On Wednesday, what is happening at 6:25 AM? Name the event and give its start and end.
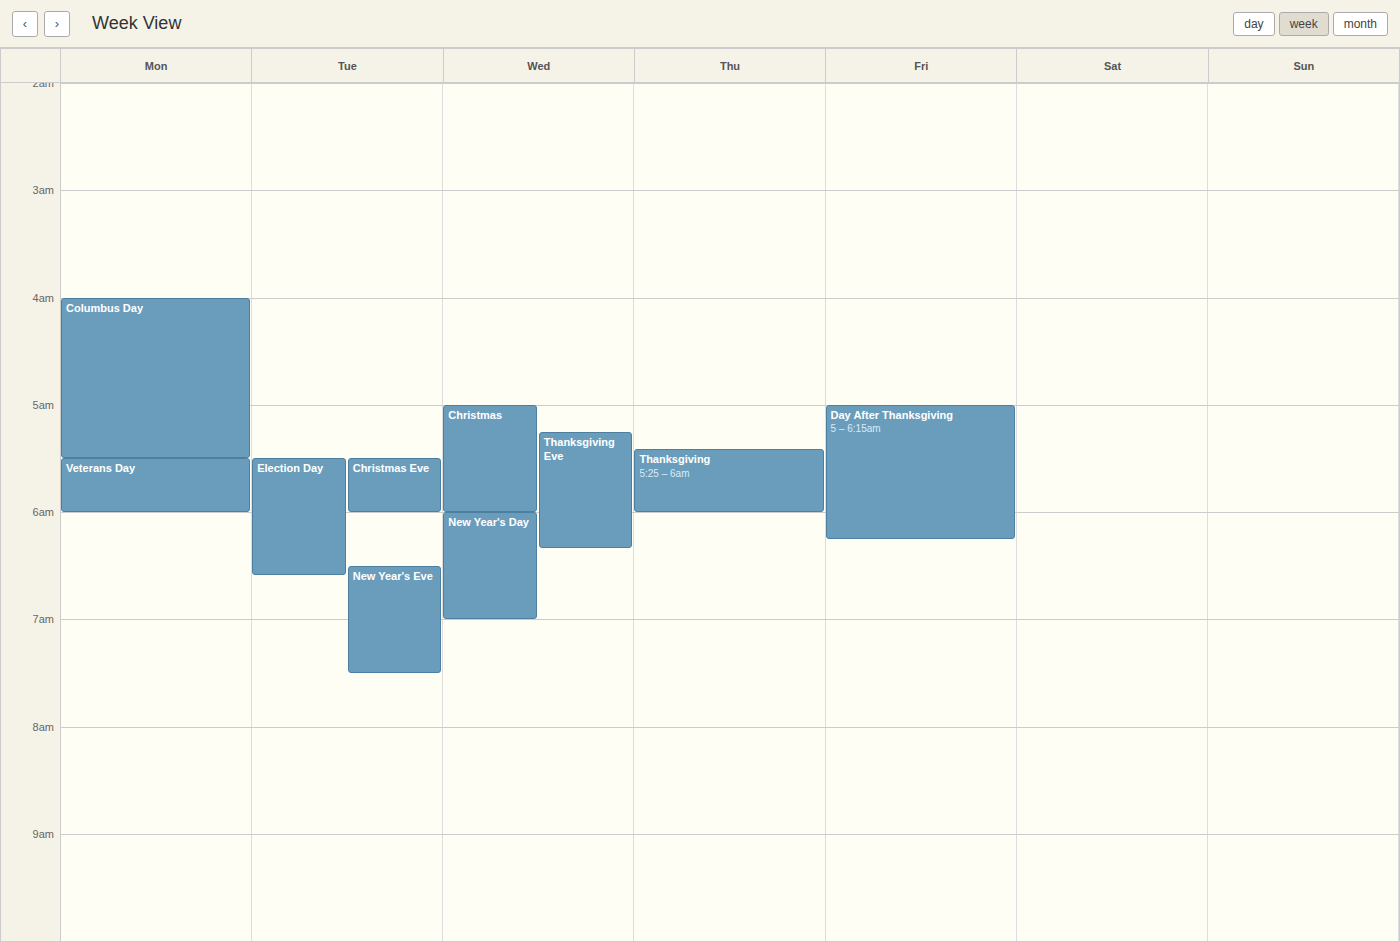
"New Year's Day", 6:00 AM to 7:00 AM